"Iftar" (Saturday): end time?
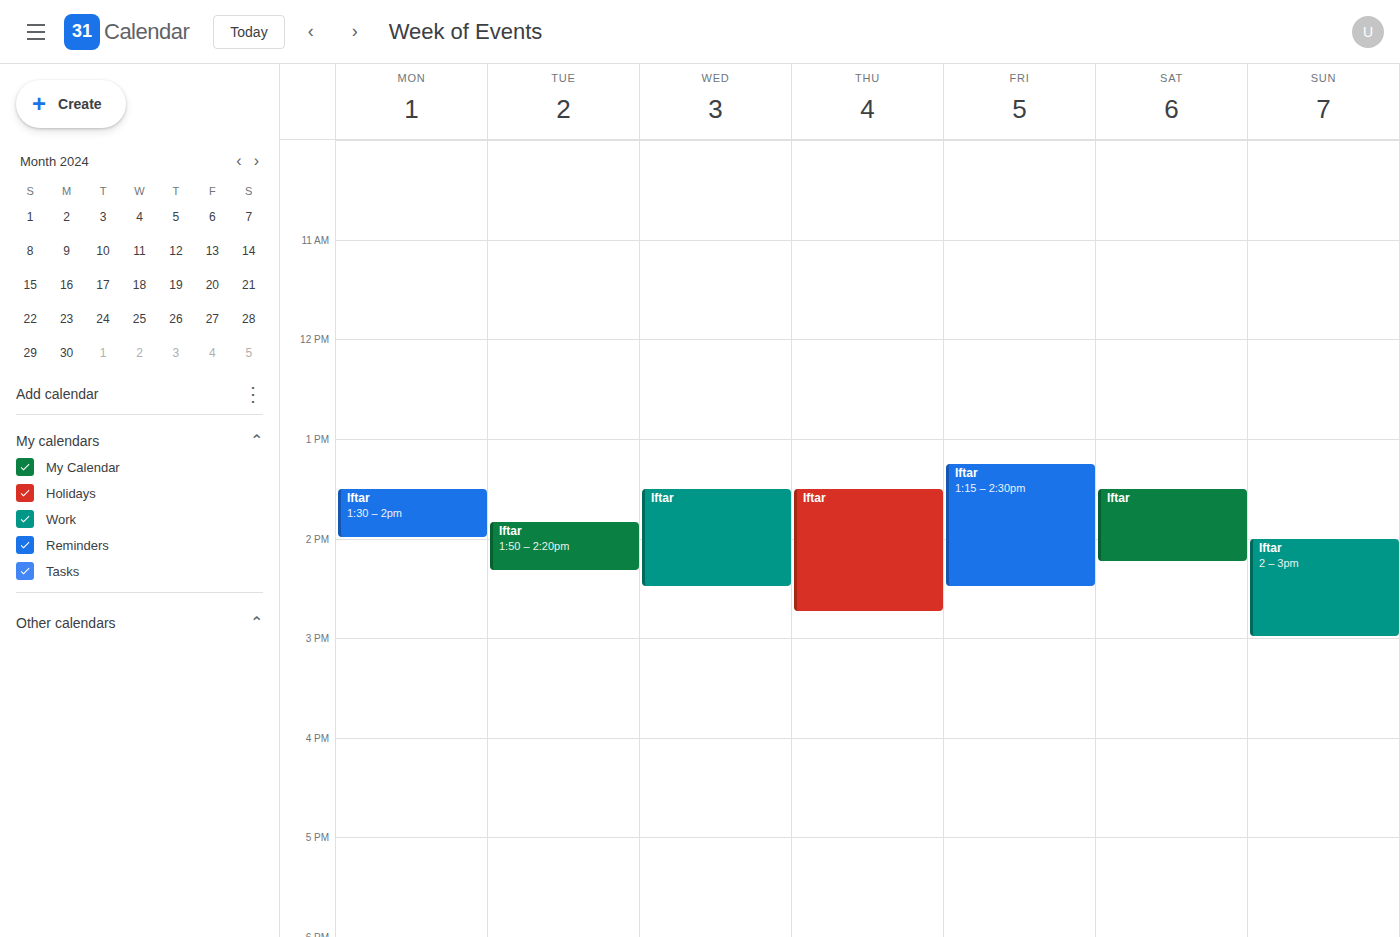
2:15 PM